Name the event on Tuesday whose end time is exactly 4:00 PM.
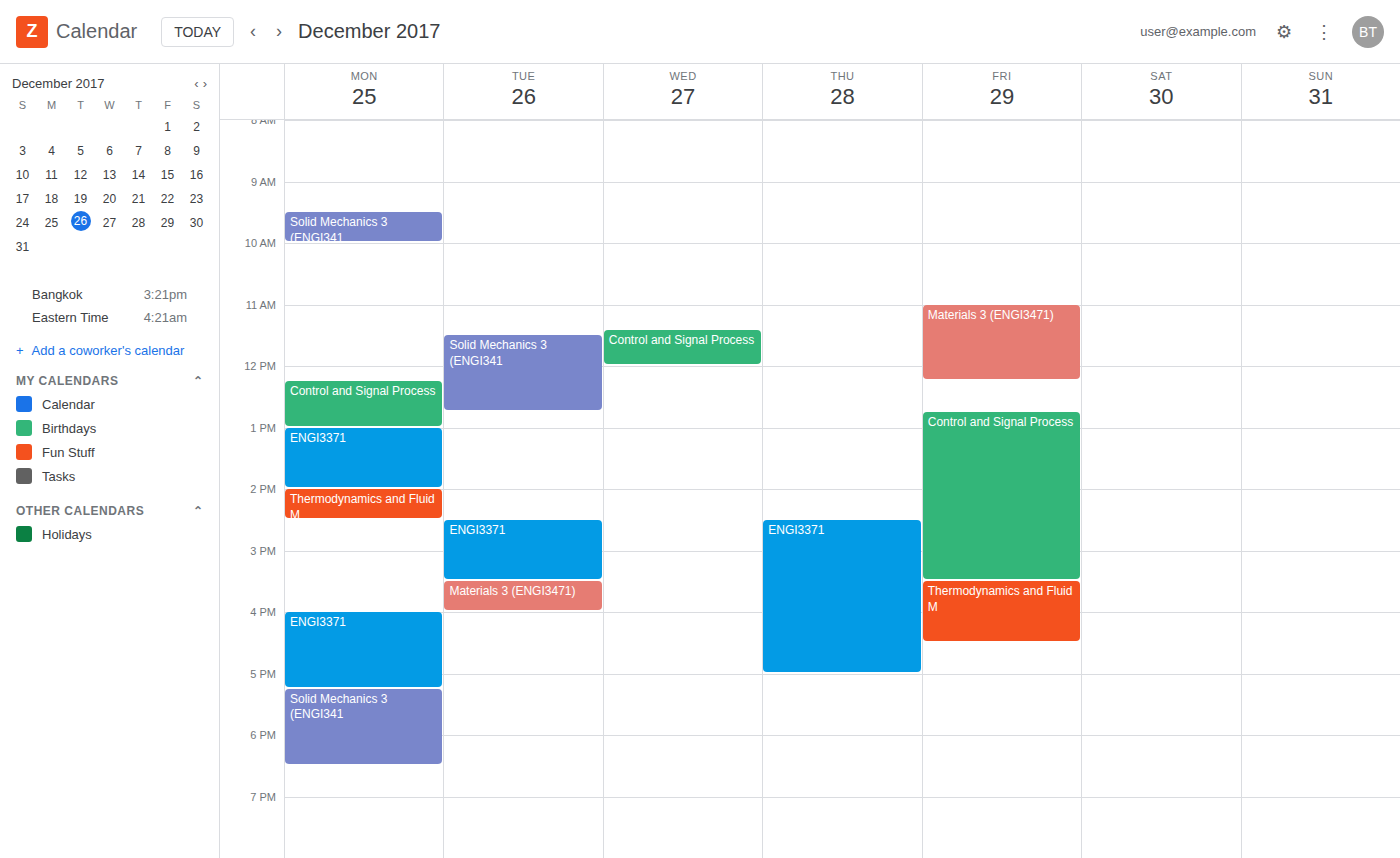
"Materials 3 (ENGI3471)"